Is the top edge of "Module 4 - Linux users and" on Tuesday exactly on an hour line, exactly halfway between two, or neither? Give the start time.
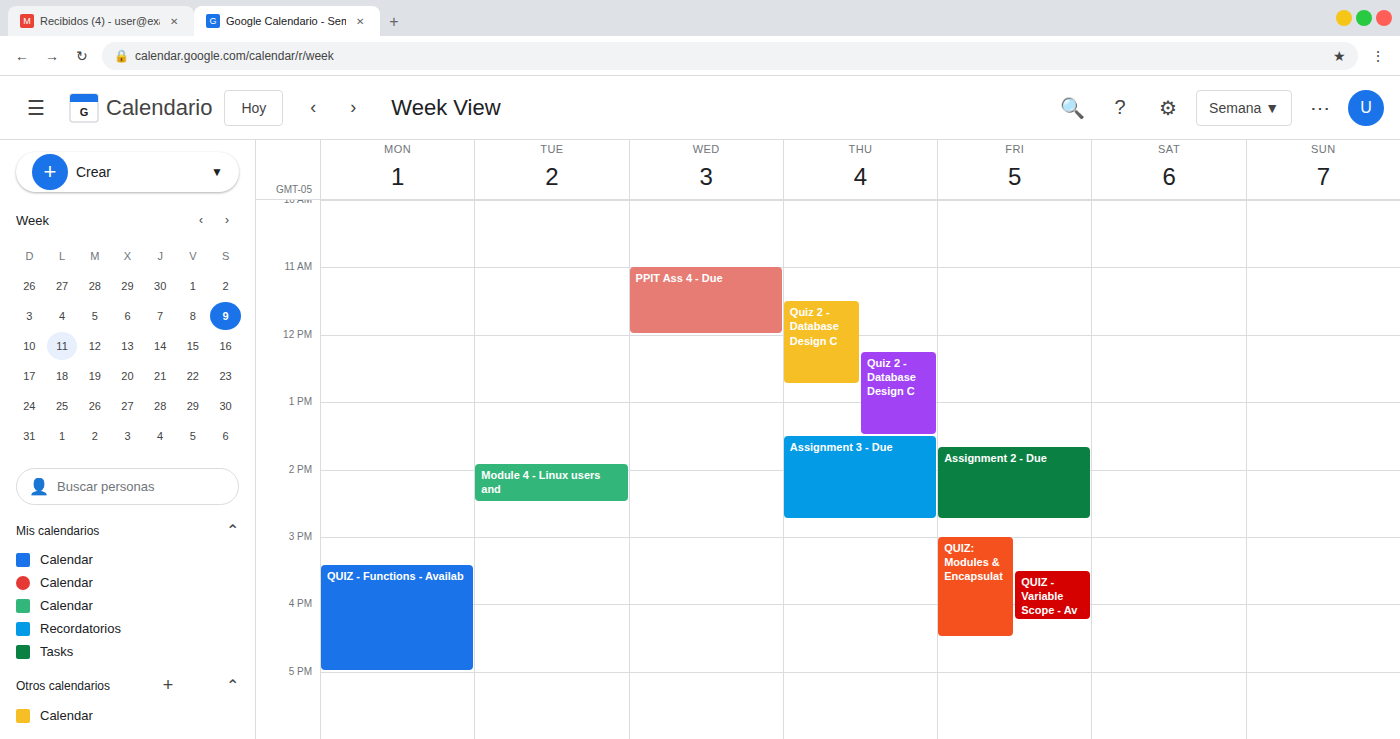
1:55 PM -- neither: 55 minutes below the 1 PM line and 5 minutes above the 2 PM line.